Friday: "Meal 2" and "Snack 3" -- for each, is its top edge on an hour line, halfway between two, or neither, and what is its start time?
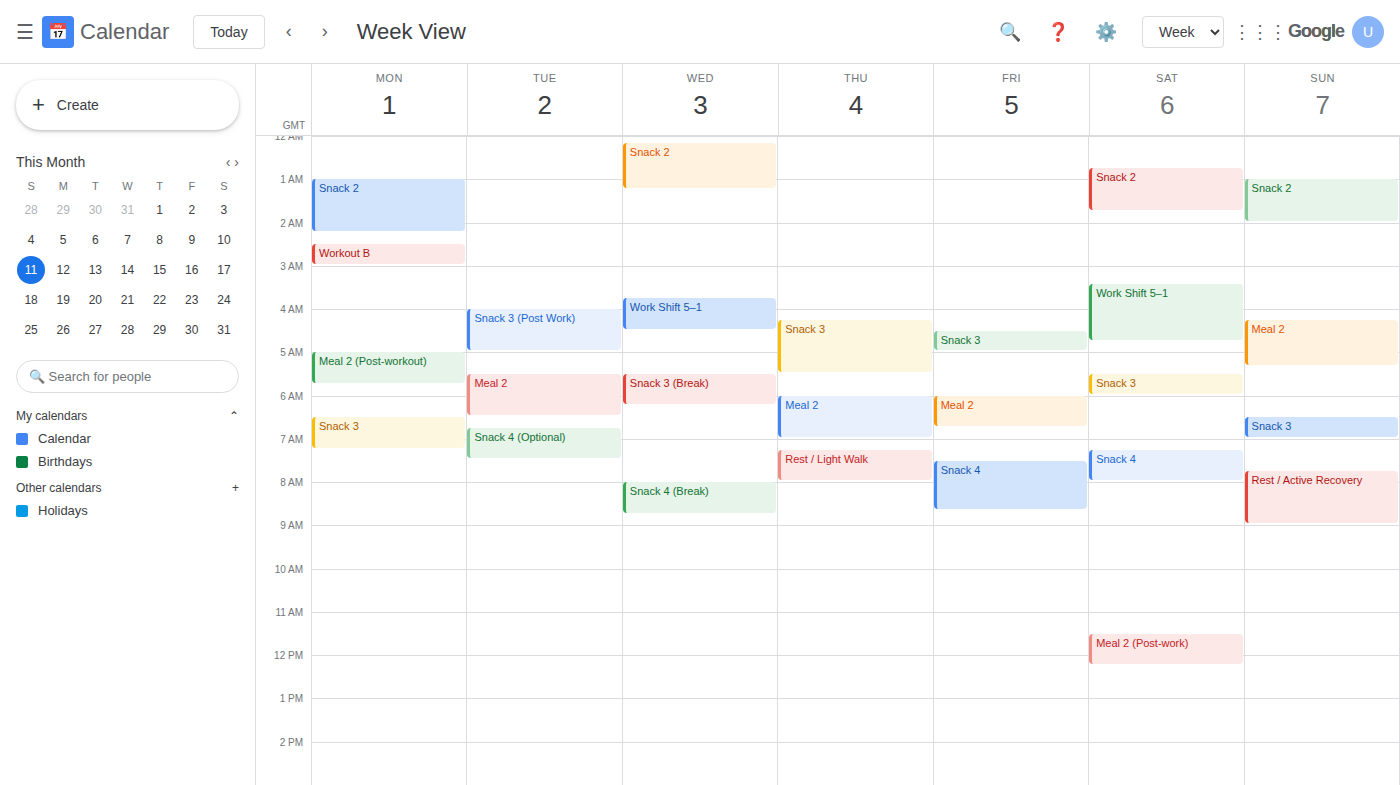
"Meal 2": 6:00 AM, exactly on the 6 AM line. "Snack 3": 4:30 AM, halfway between the 4 AM and 5 AM lines.